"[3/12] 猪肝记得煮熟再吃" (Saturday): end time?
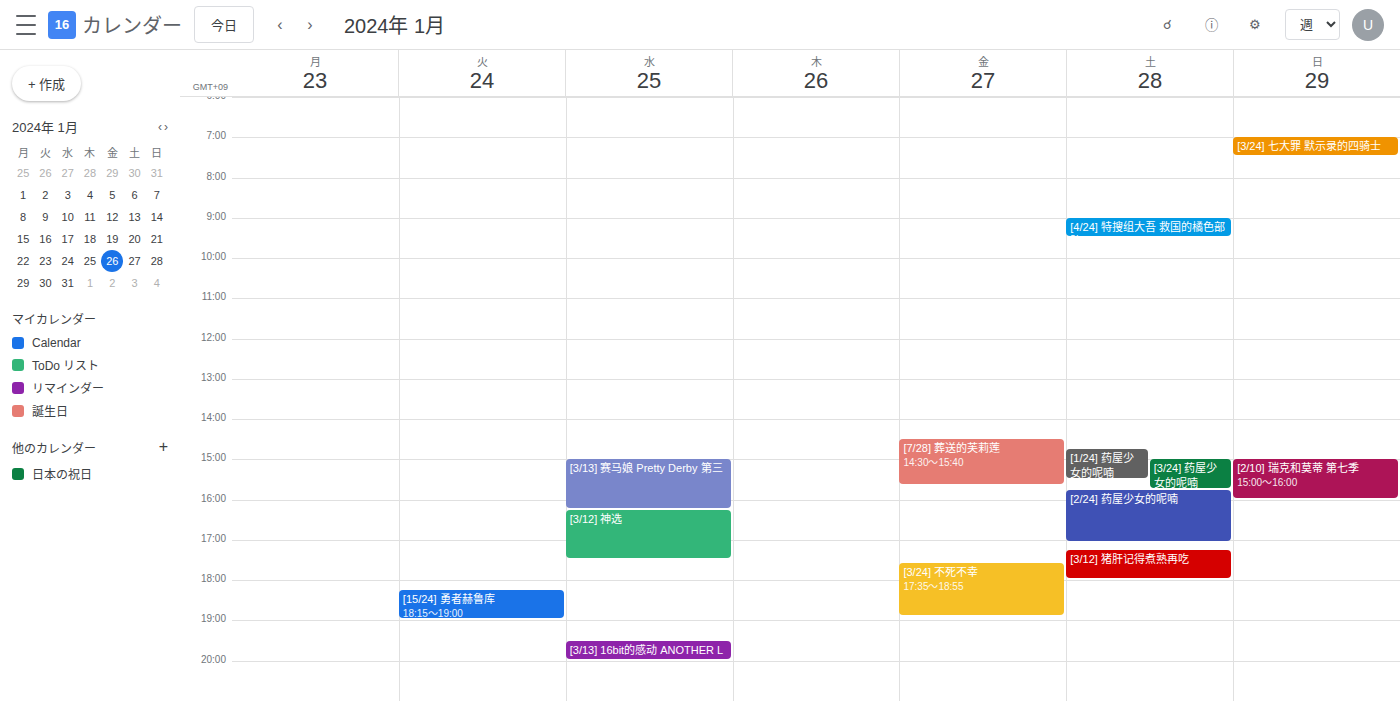
6:00 PM